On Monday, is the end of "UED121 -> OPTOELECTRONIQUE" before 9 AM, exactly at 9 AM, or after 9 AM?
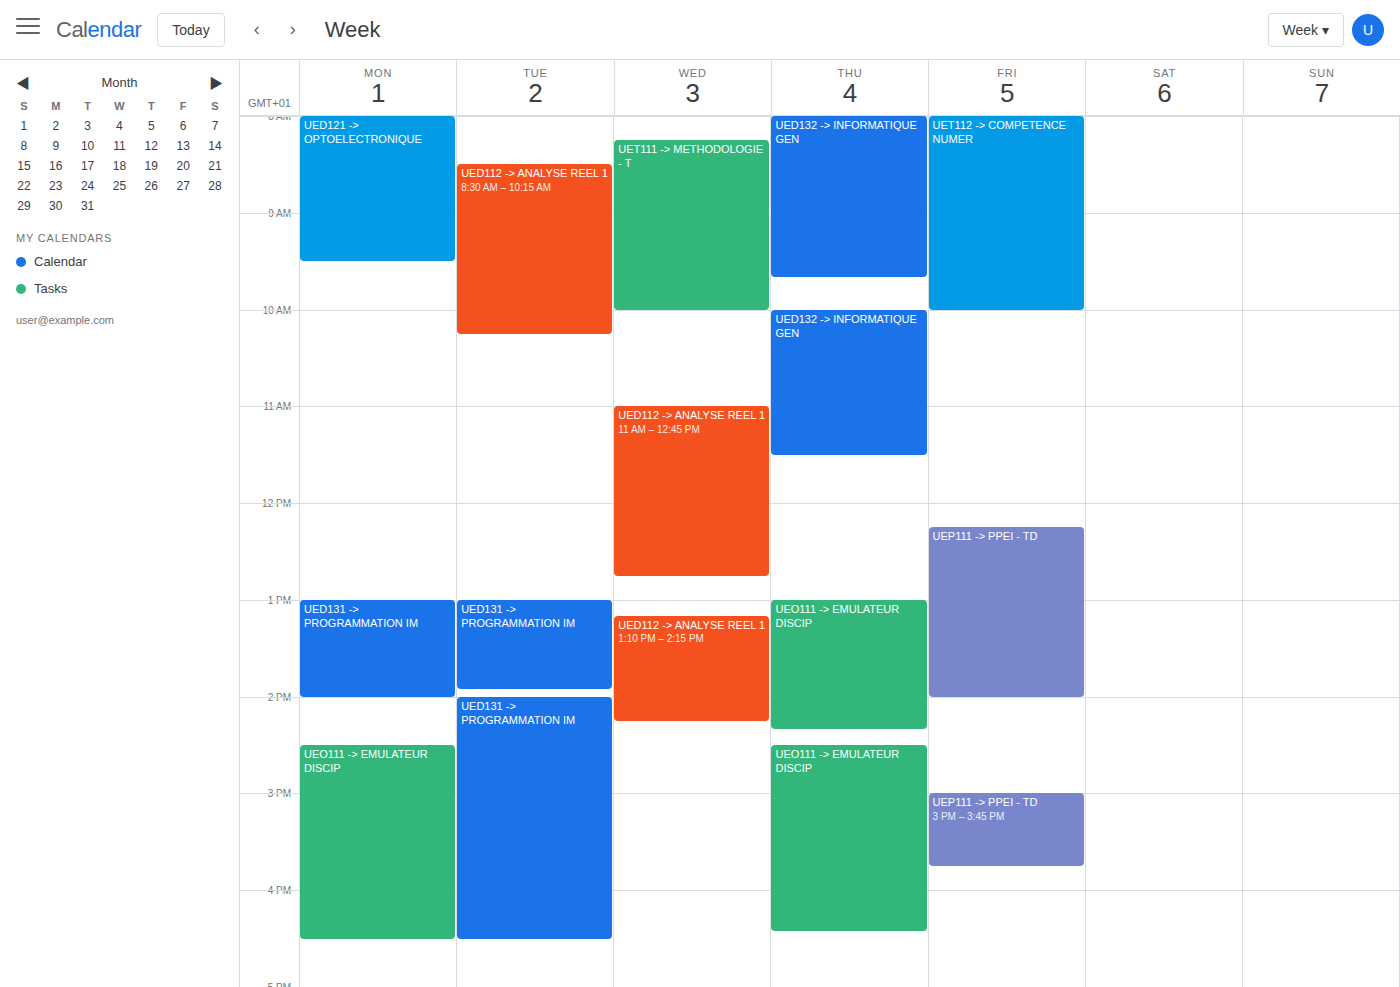
9:30 AM -- after 9 AM, 30 minutes below the 9 AM line.